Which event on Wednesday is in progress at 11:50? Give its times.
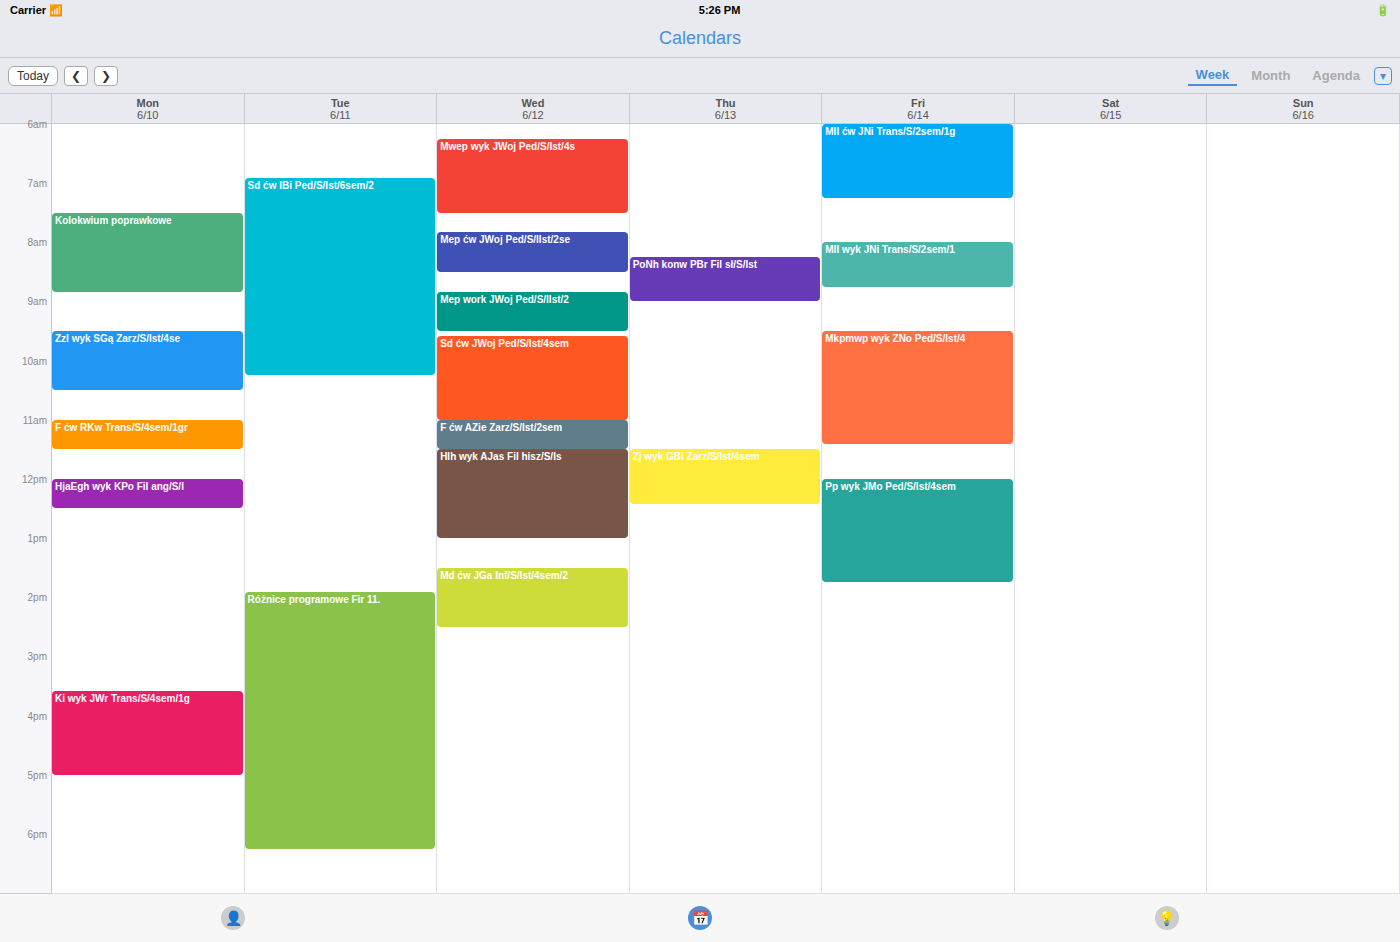
"Hlh wyk AJas Fil hisz/S/Is", 11:30 to 13:00